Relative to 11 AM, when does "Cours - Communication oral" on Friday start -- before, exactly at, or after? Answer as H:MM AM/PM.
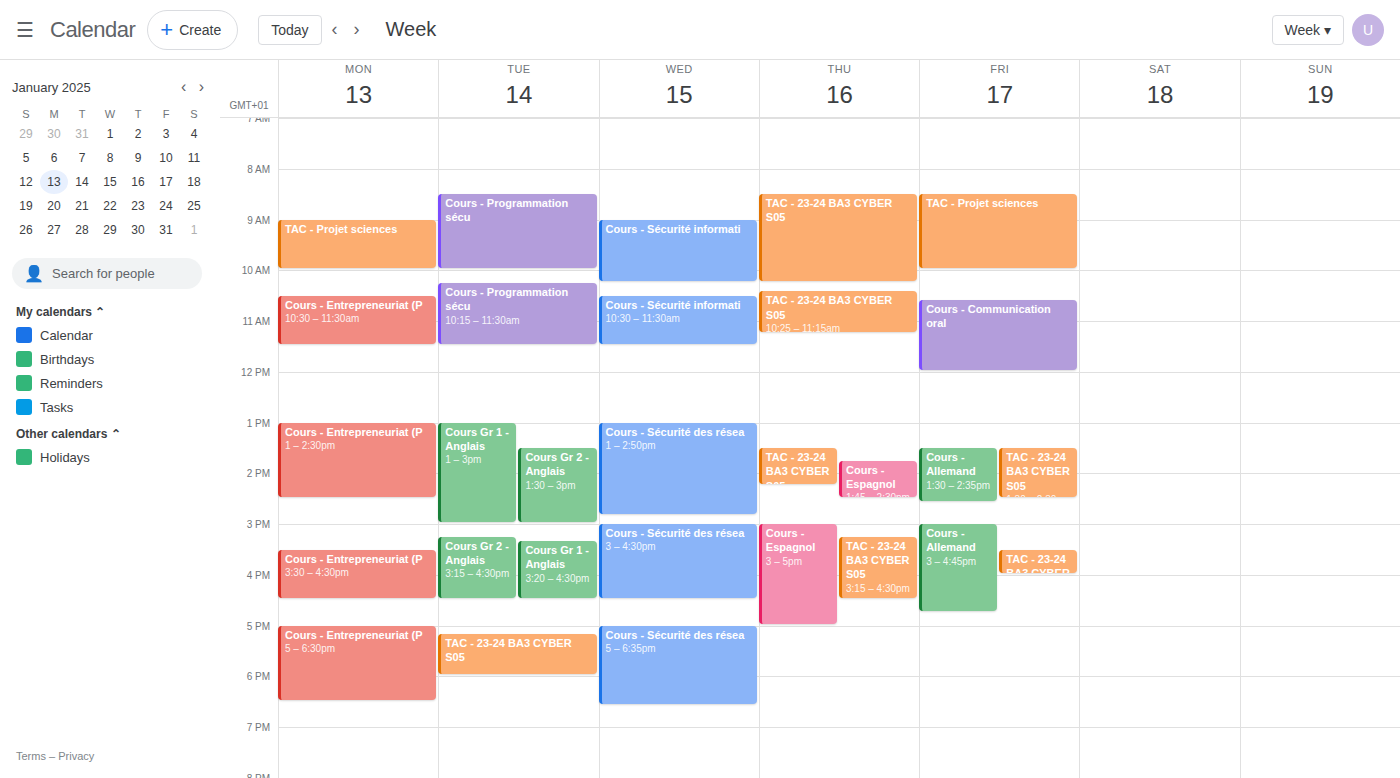
10:35 AM -- before 11 AM, 25 minutes above the 11 AM line.